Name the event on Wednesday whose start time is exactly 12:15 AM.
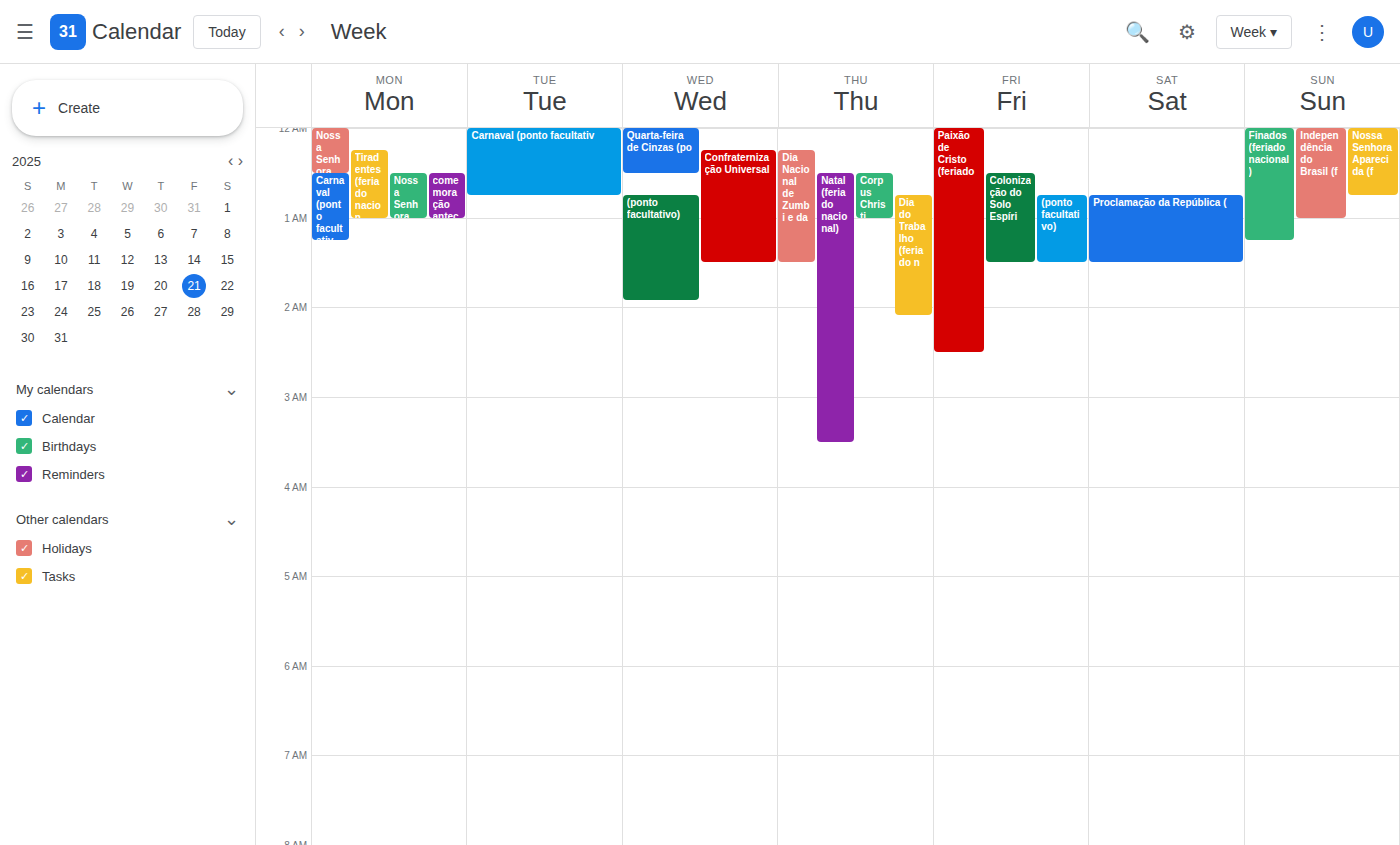
"Confraternização Universal"